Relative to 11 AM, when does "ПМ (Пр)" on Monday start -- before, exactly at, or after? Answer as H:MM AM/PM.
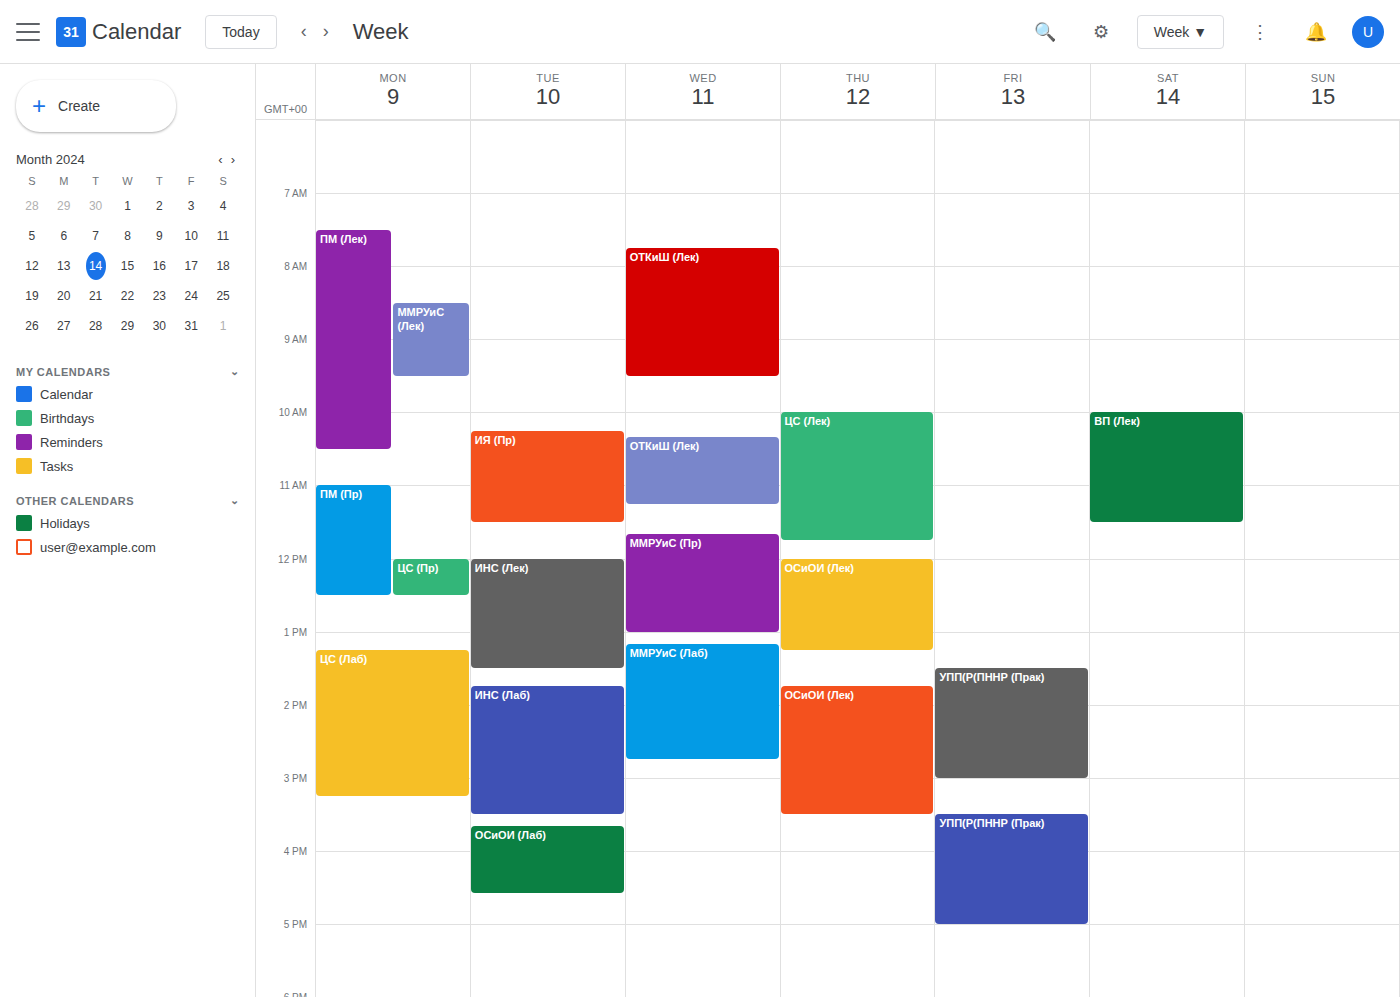
11:00 AM -- exactly at 11 AM, on the 11 AM line.